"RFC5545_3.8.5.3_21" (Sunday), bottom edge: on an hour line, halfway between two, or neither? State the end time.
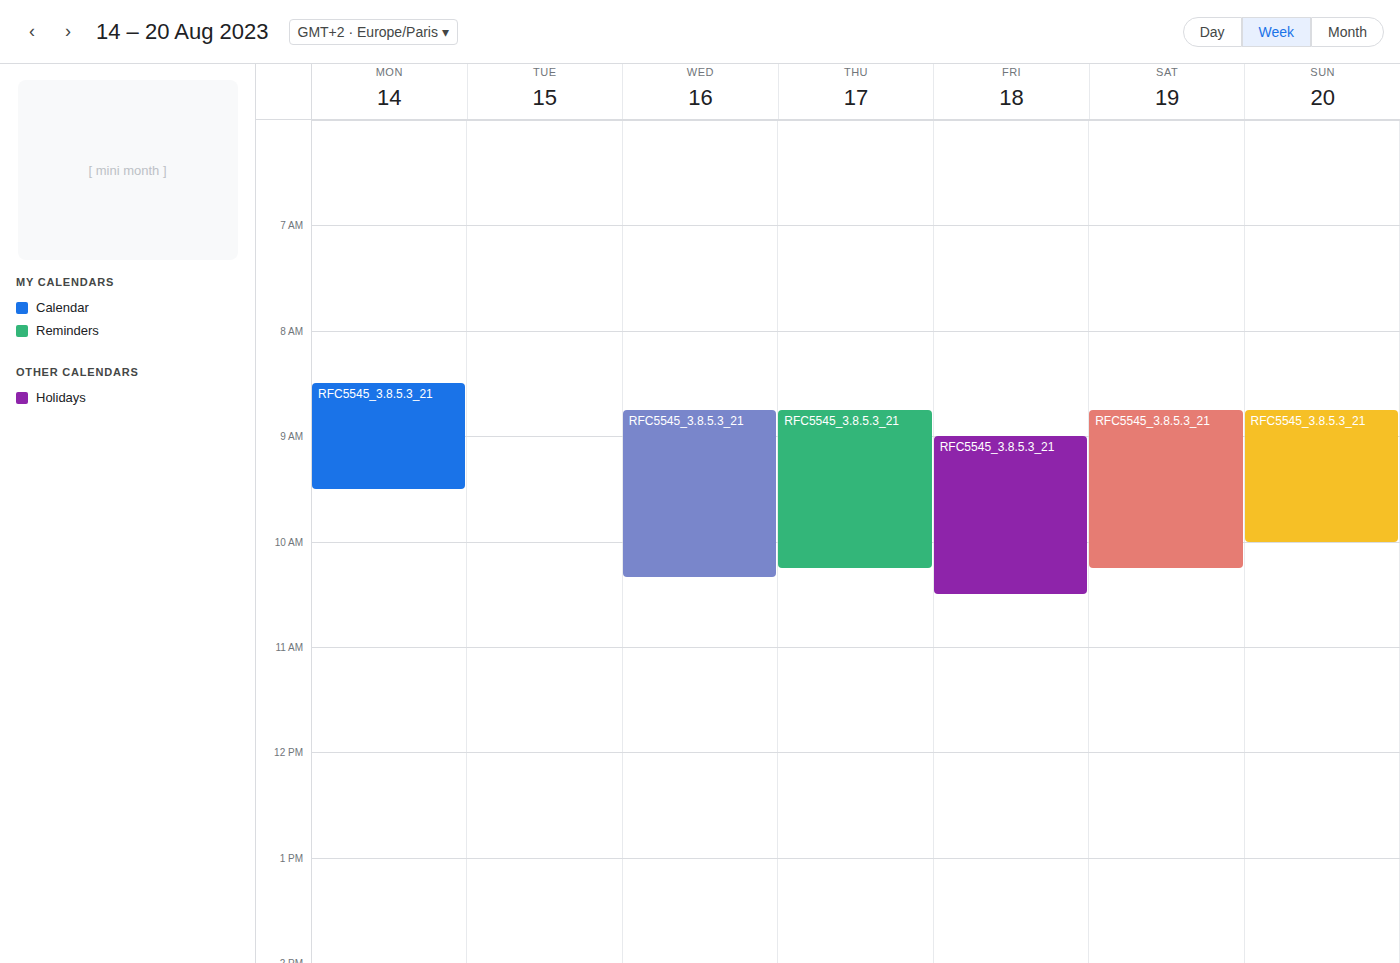
10:00 AM -- exactly on the 10 AM line.